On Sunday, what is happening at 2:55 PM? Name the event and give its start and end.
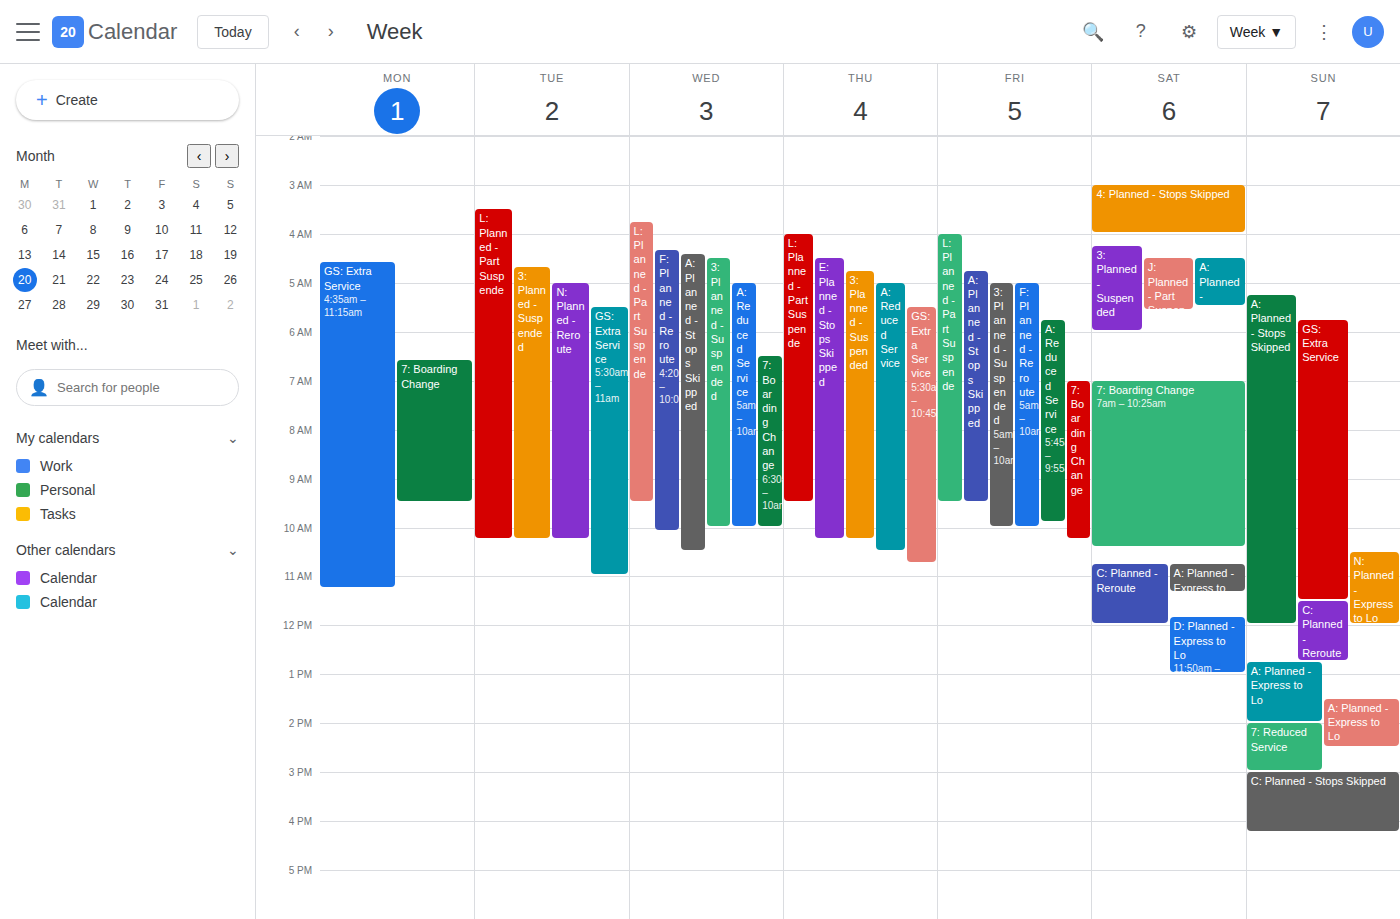
"7: Reduced Service", 2:00 PM to 3:00 PM